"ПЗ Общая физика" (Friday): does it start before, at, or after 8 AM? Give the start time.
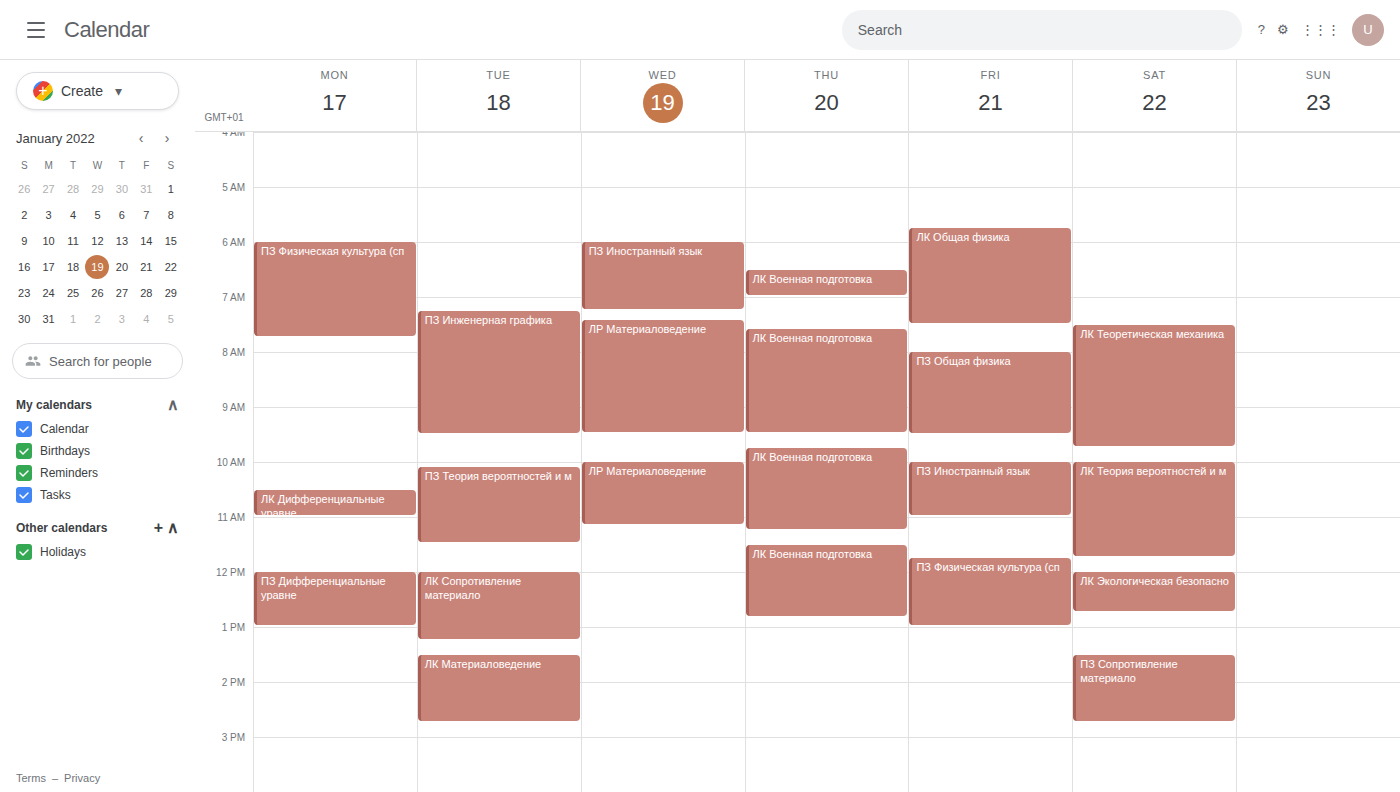
8:00 AM -- exactly at 8 AM, on the 8 AM line.